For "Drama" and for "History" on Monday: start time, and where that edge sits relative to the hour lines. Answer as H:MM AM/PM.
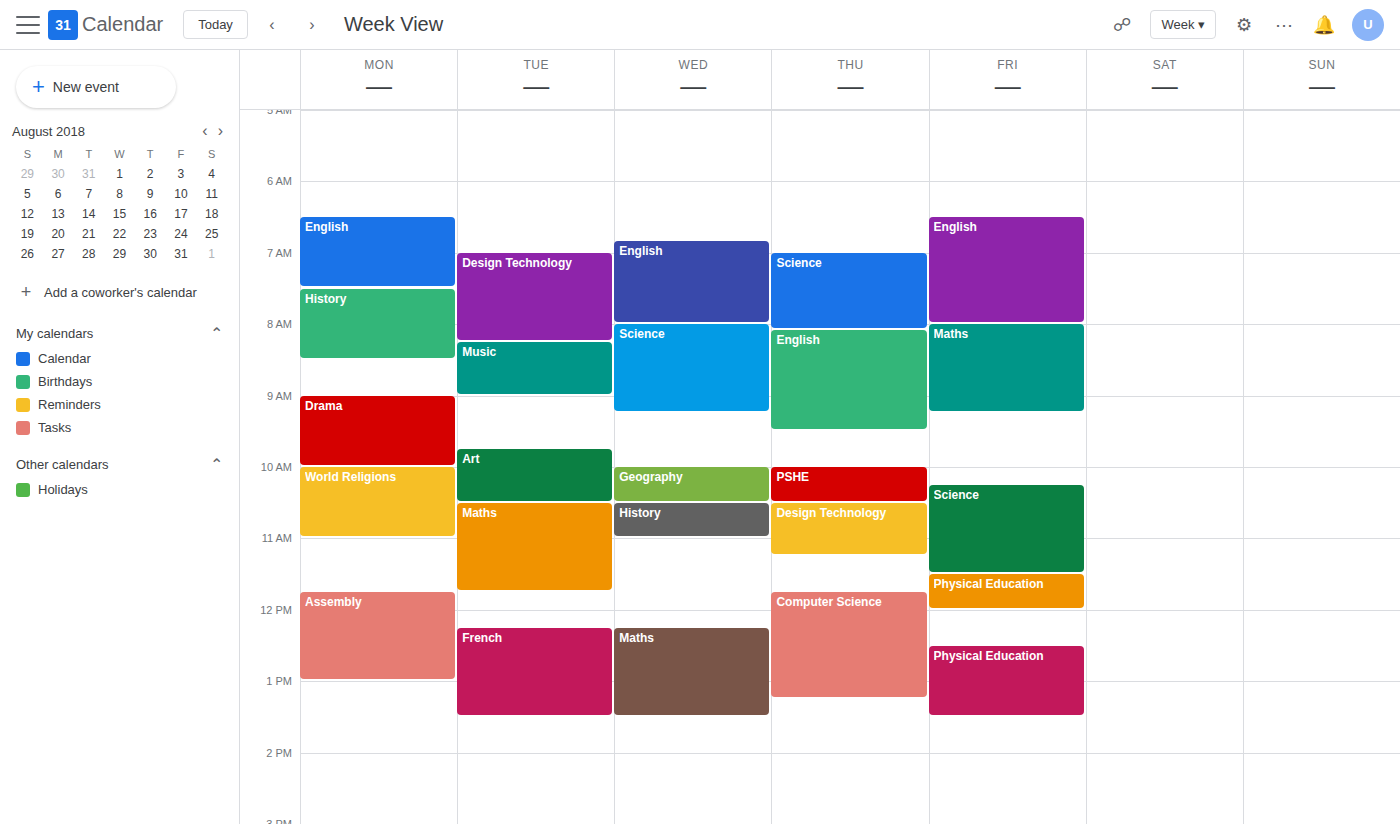
"Drama": 9:00 AM, exactly on the 9 AM line. "History": 7:30 AM, halfway between the 7 AM and 8 AM lines.